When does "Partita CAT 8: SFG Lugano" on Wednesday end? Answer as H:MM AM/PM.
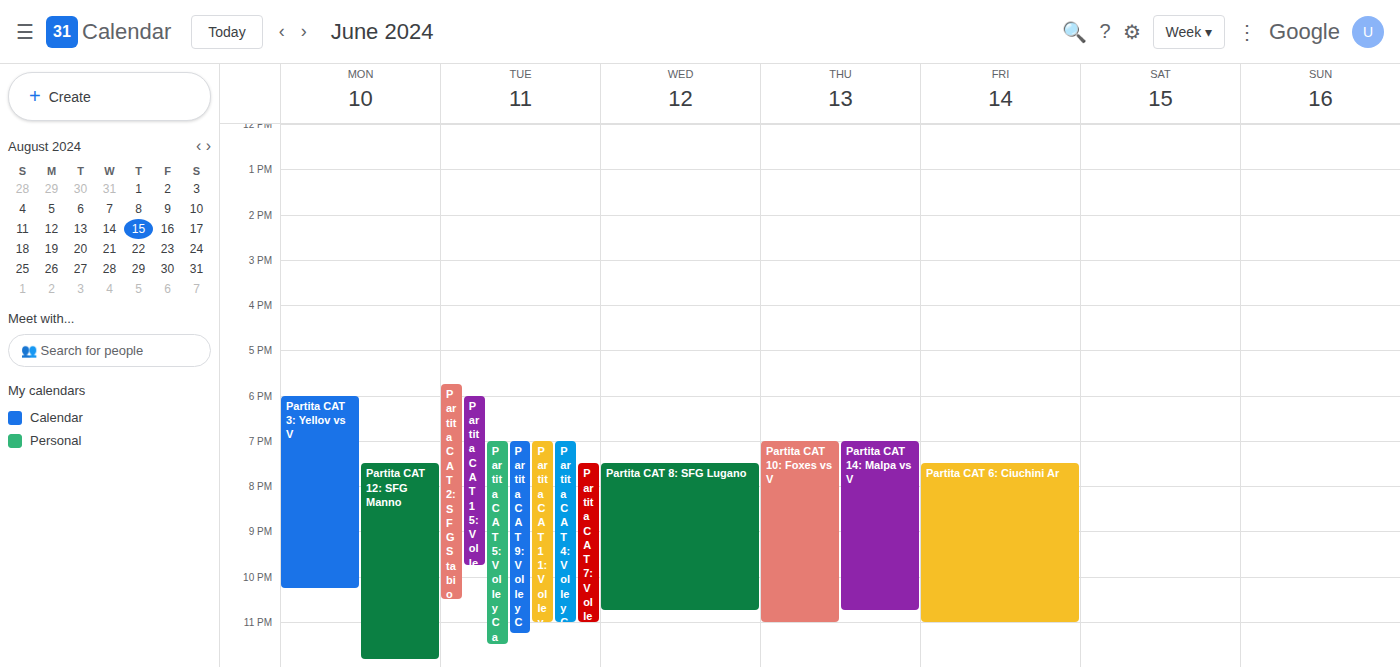
10:45 PM